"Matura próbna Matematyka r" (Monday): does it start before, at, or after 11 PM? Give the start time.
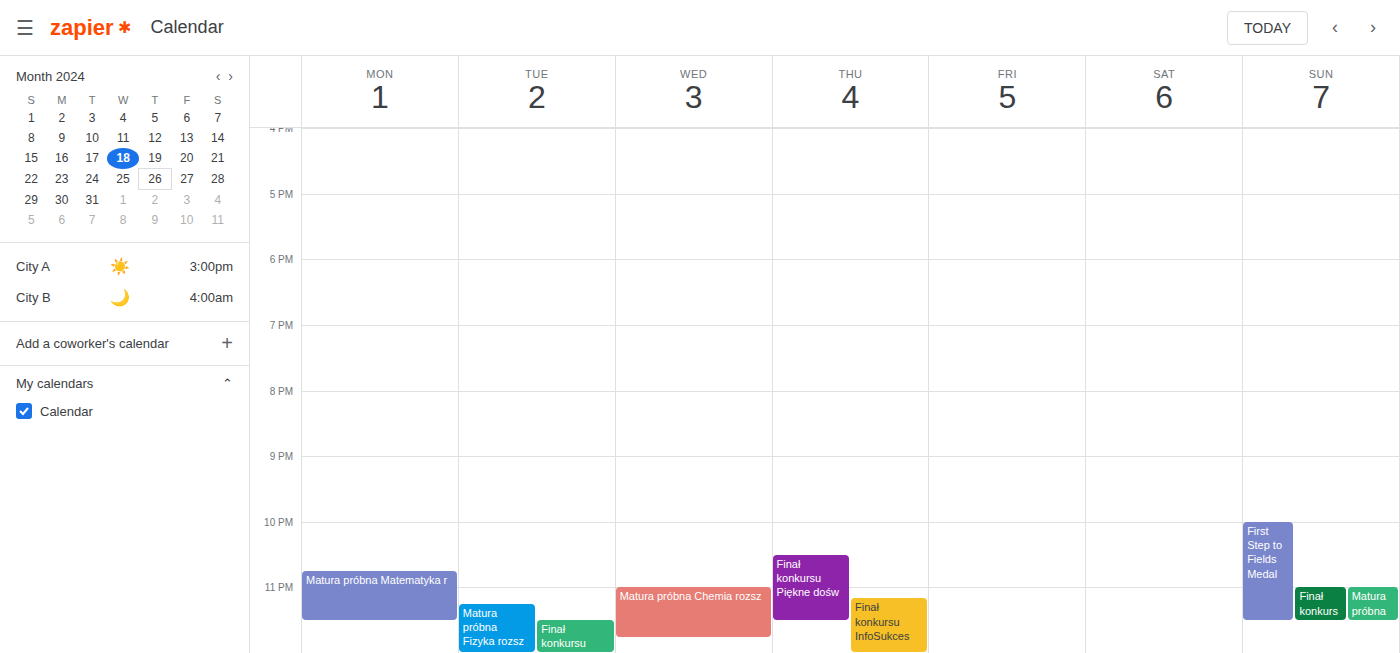
10:45 PM -- before 11 PM, 15 minutes above the 11 PM line.